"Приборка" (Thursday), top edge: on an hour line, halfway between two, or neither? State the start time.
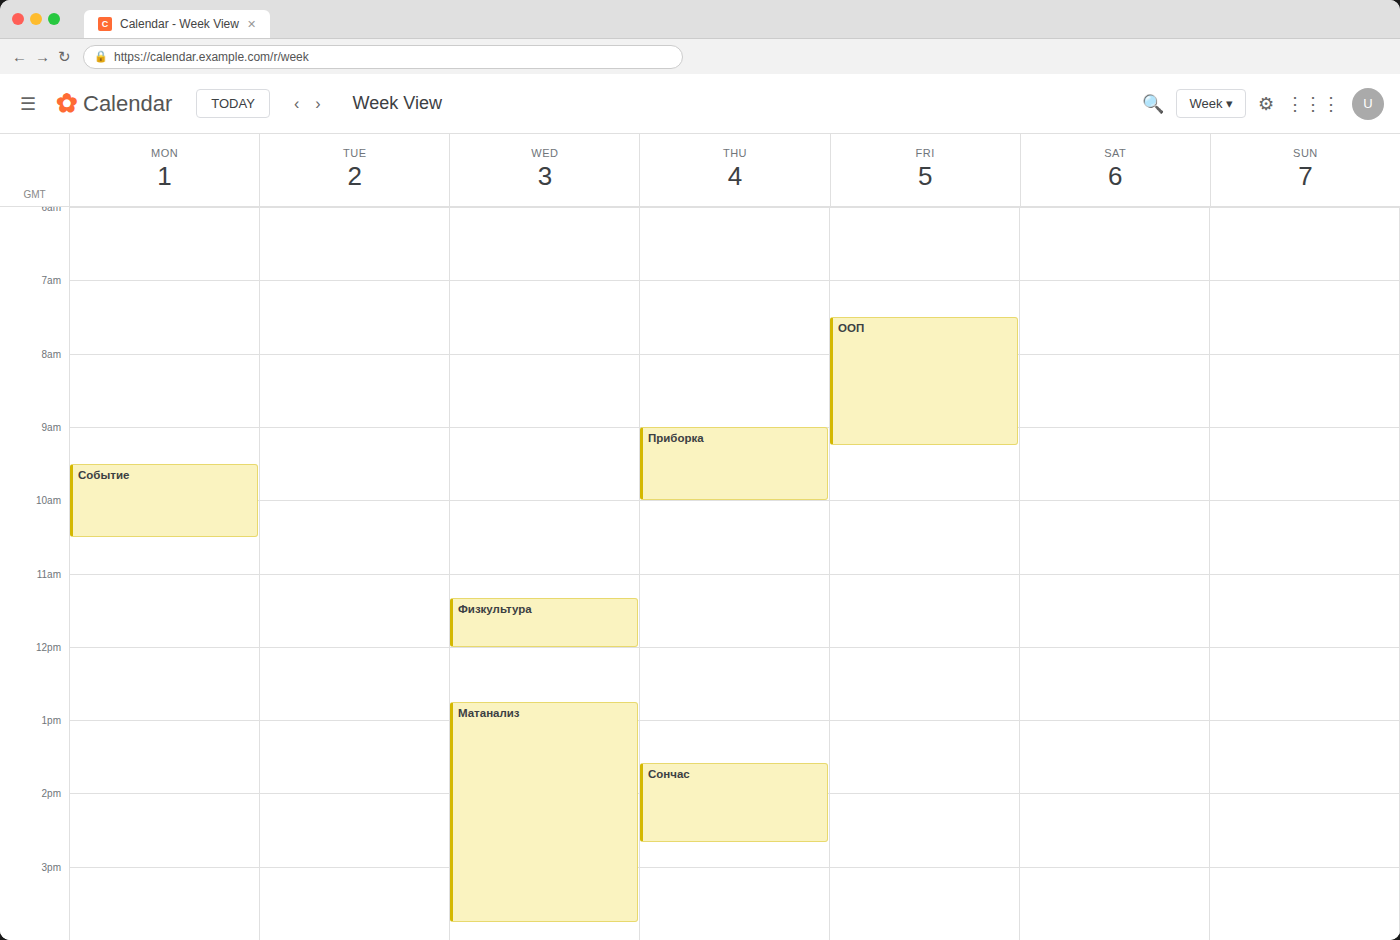
9:00 AM -- exactly on the 9 AM line.